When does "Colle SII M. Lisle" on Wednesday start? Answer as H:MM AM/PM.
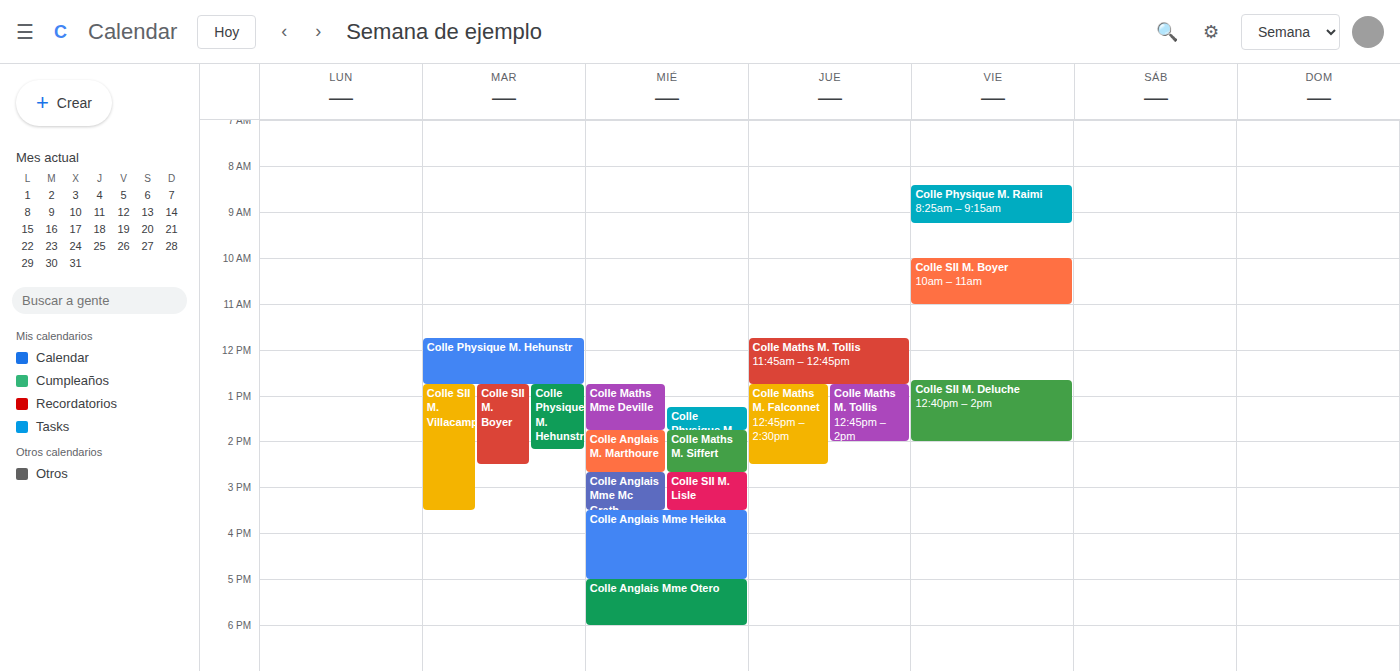
2:40 PM